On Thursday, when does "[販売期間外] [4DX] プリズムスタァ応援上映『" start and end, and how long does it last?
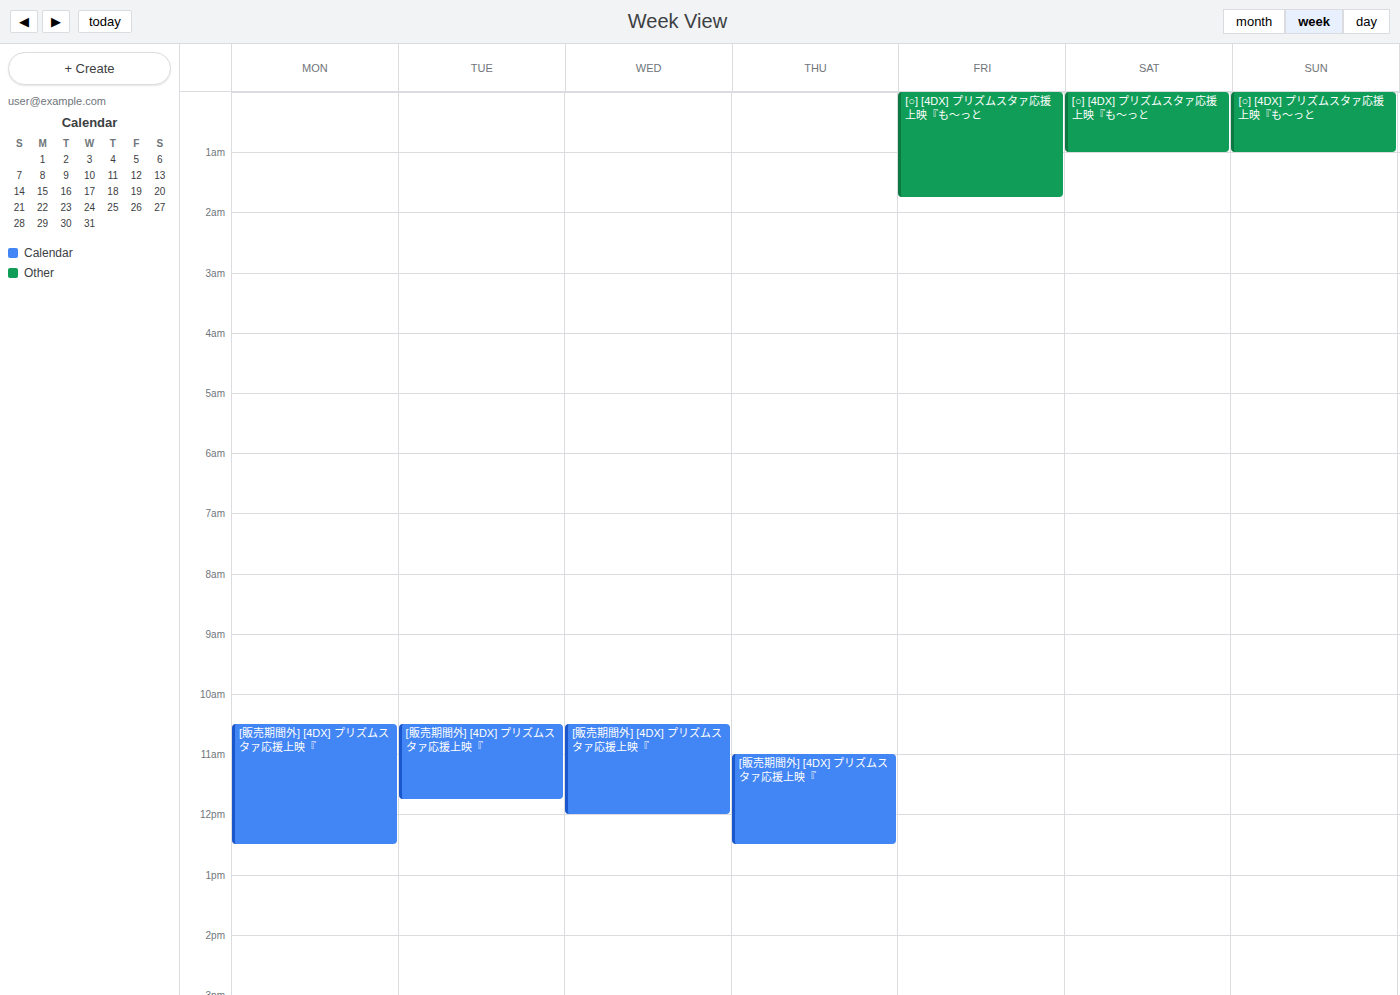
11:00 to 12:30, 1 hour 30 minutes